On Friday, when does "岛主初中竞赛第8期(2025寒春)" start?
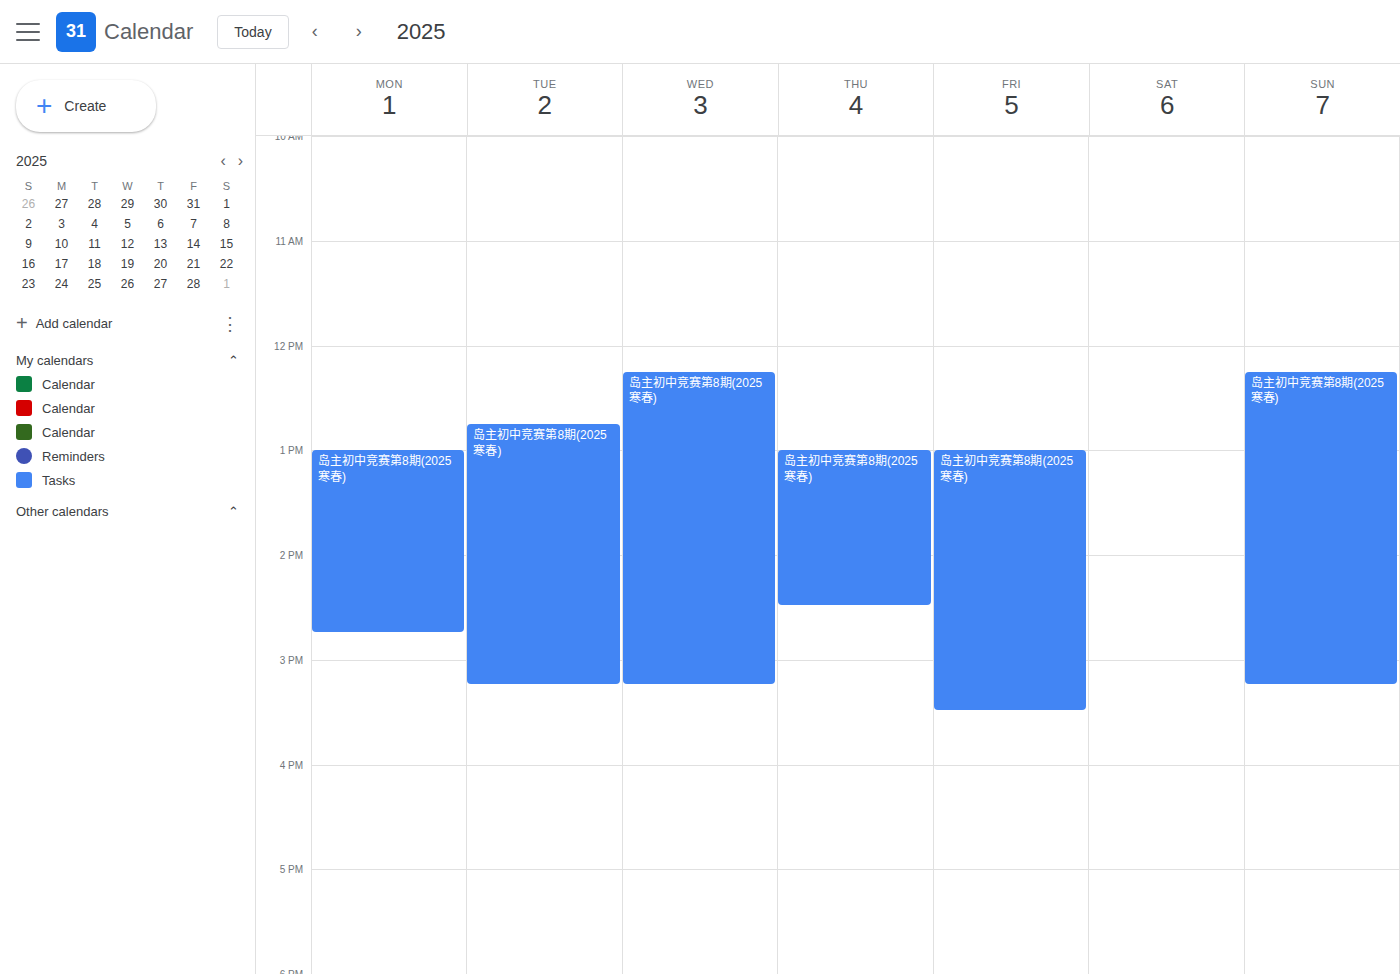
1:00 PM